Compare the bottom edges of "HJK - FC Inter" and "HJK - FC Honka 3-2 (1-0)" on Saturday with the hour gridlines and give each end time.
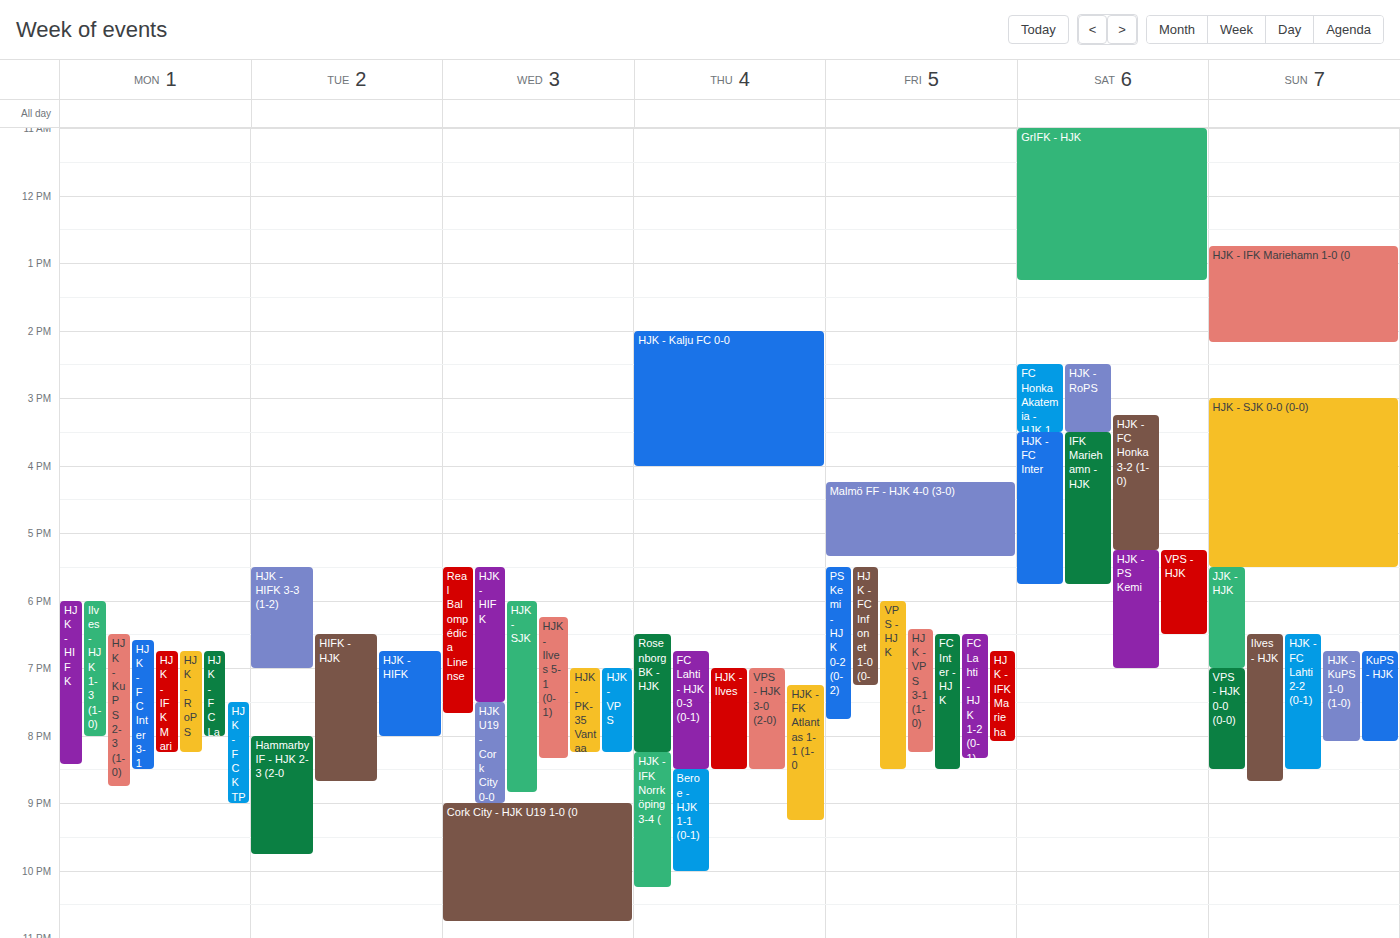
"HJK - FC Inter": 17:45, neither: three quarters of the way from the 17:00 line to the 18:00 line. "HJK - FC Honka 3-2 (1-0)": 17:15, neither: a quarter of the way from the 17:00 line to the 18:00 line.